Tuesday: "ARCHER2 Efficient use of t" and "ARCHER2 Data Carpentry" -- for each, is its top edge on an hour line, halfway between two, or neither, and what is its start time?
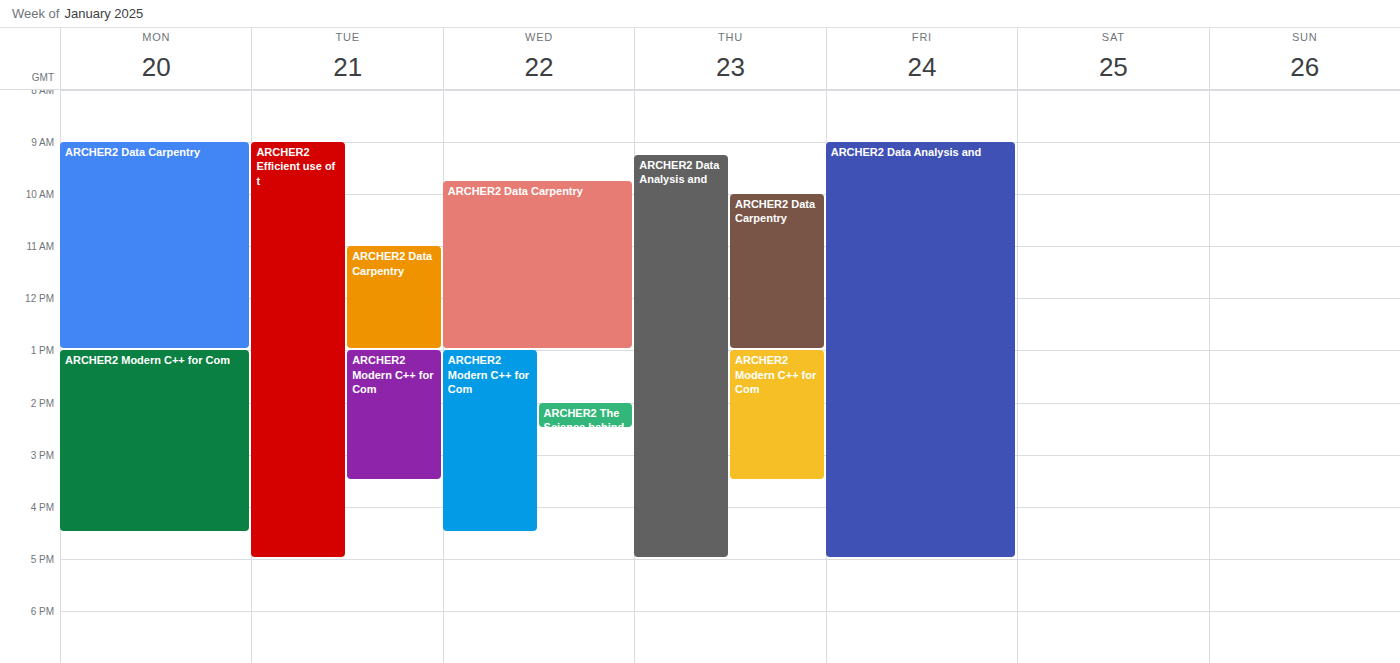
"ARCHER2 Efficient use of t": 09:00, exactly on the 09:00 line. "ARCHER2 Data Carpentry": 11:00, exactly on the 11:00 line.